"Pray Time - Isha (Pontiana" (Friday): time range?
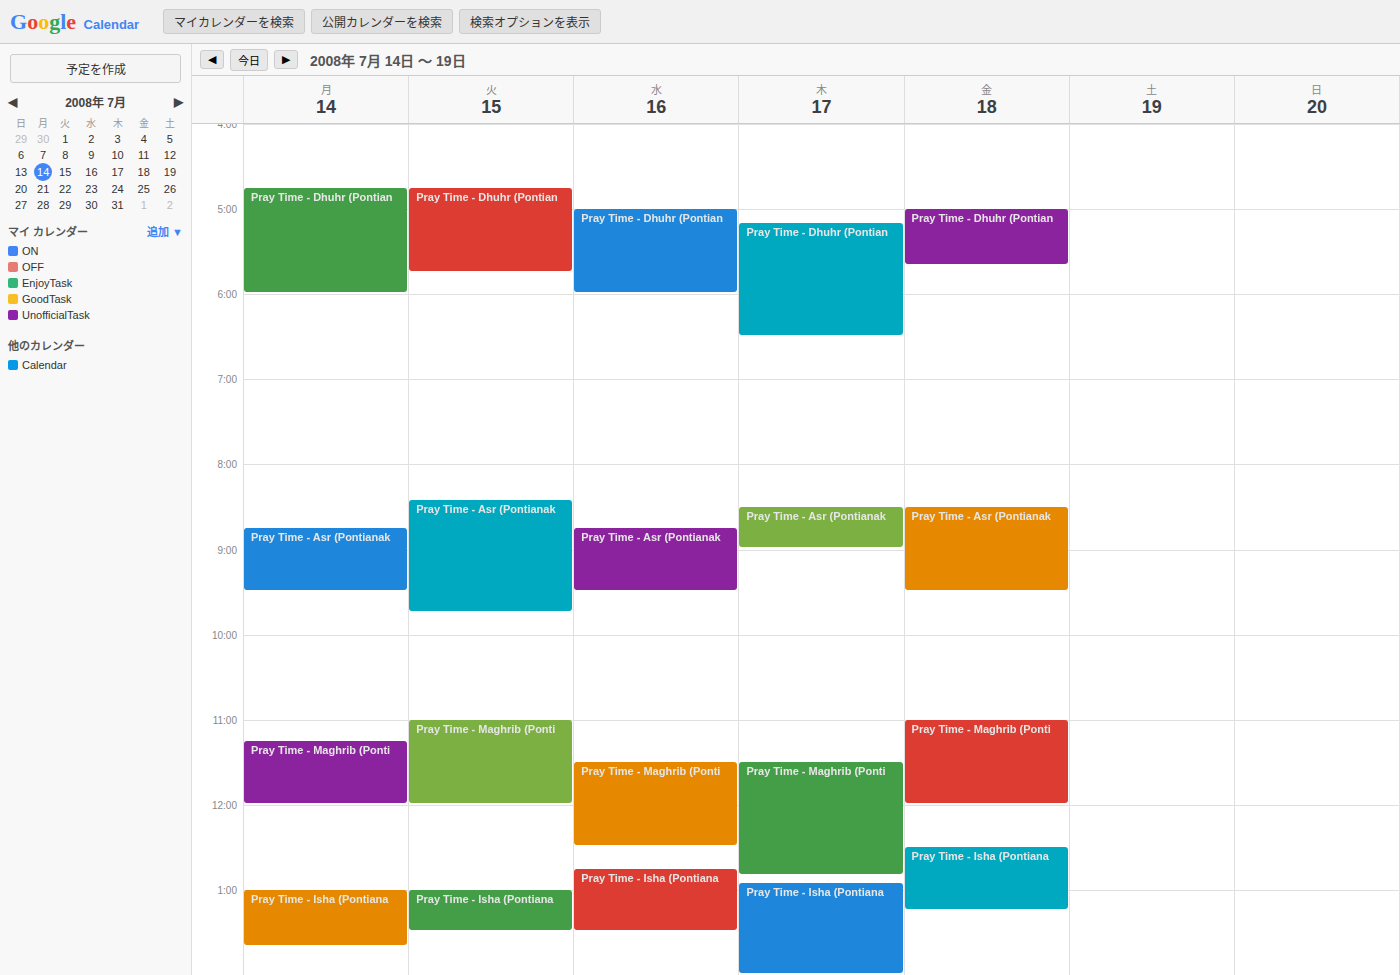
12:30 PM to 1:15 PM